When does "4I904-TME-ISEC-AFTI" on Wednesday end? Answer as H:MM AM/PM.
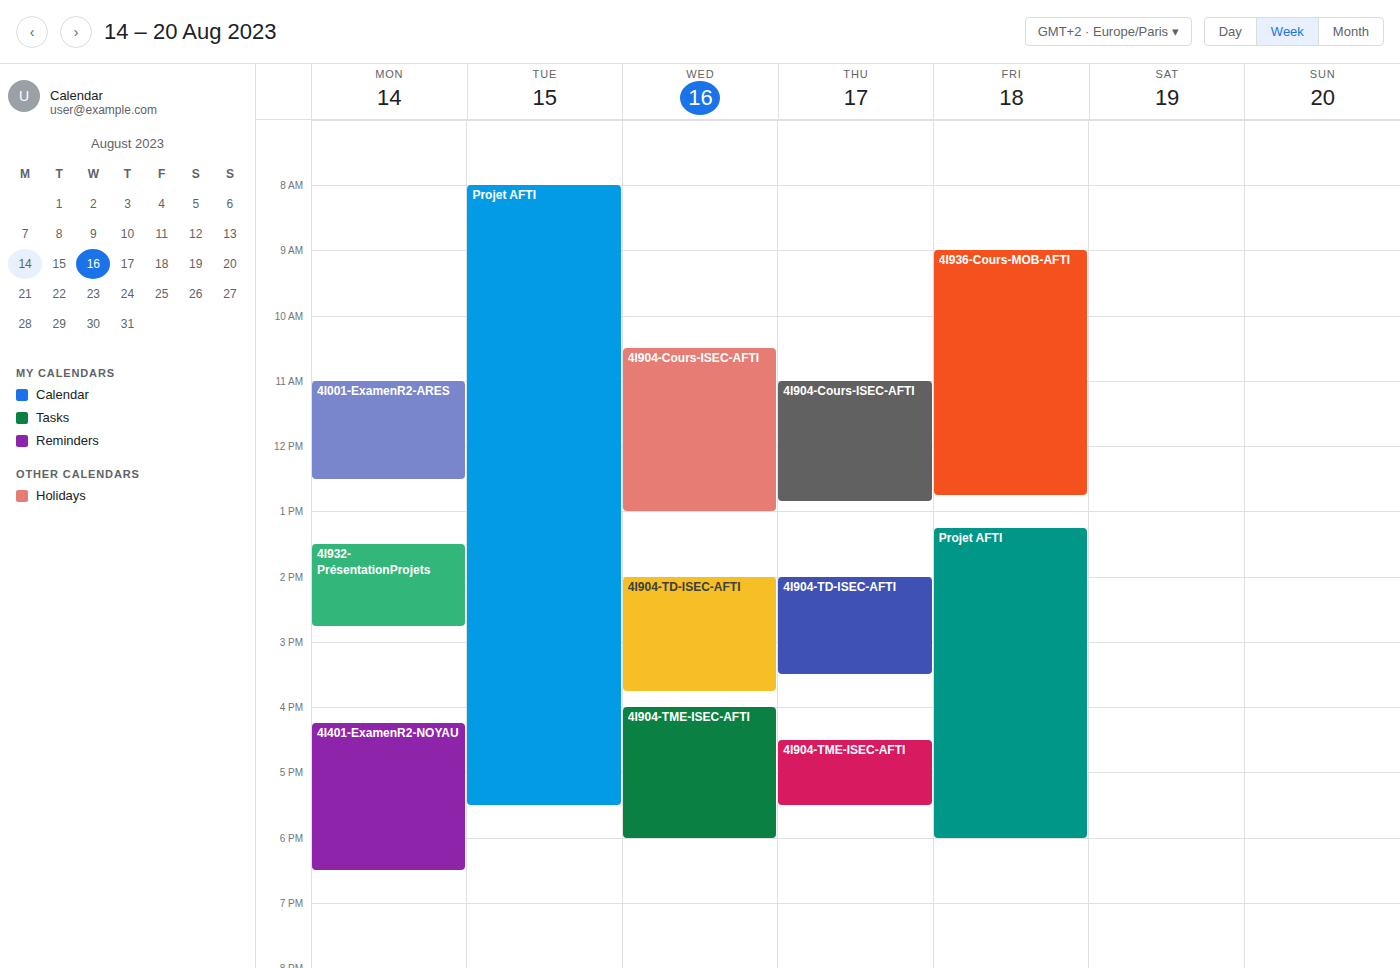
6:00 PM